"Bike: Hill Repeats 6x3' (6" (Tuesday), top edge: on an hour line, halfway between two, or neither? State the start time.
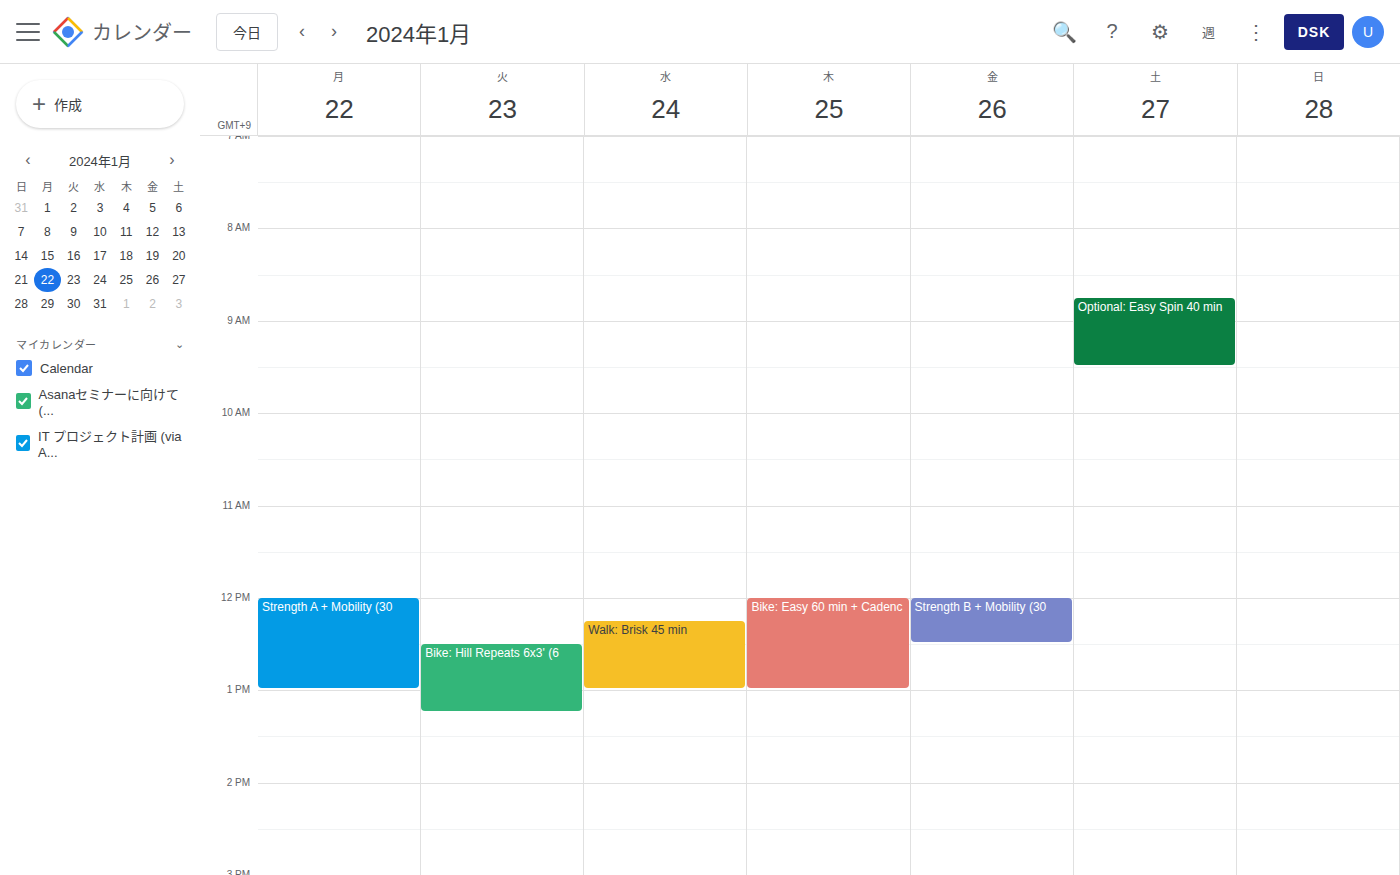
12:30 PM -- halfway between the 12 PM and 1 PM lines.